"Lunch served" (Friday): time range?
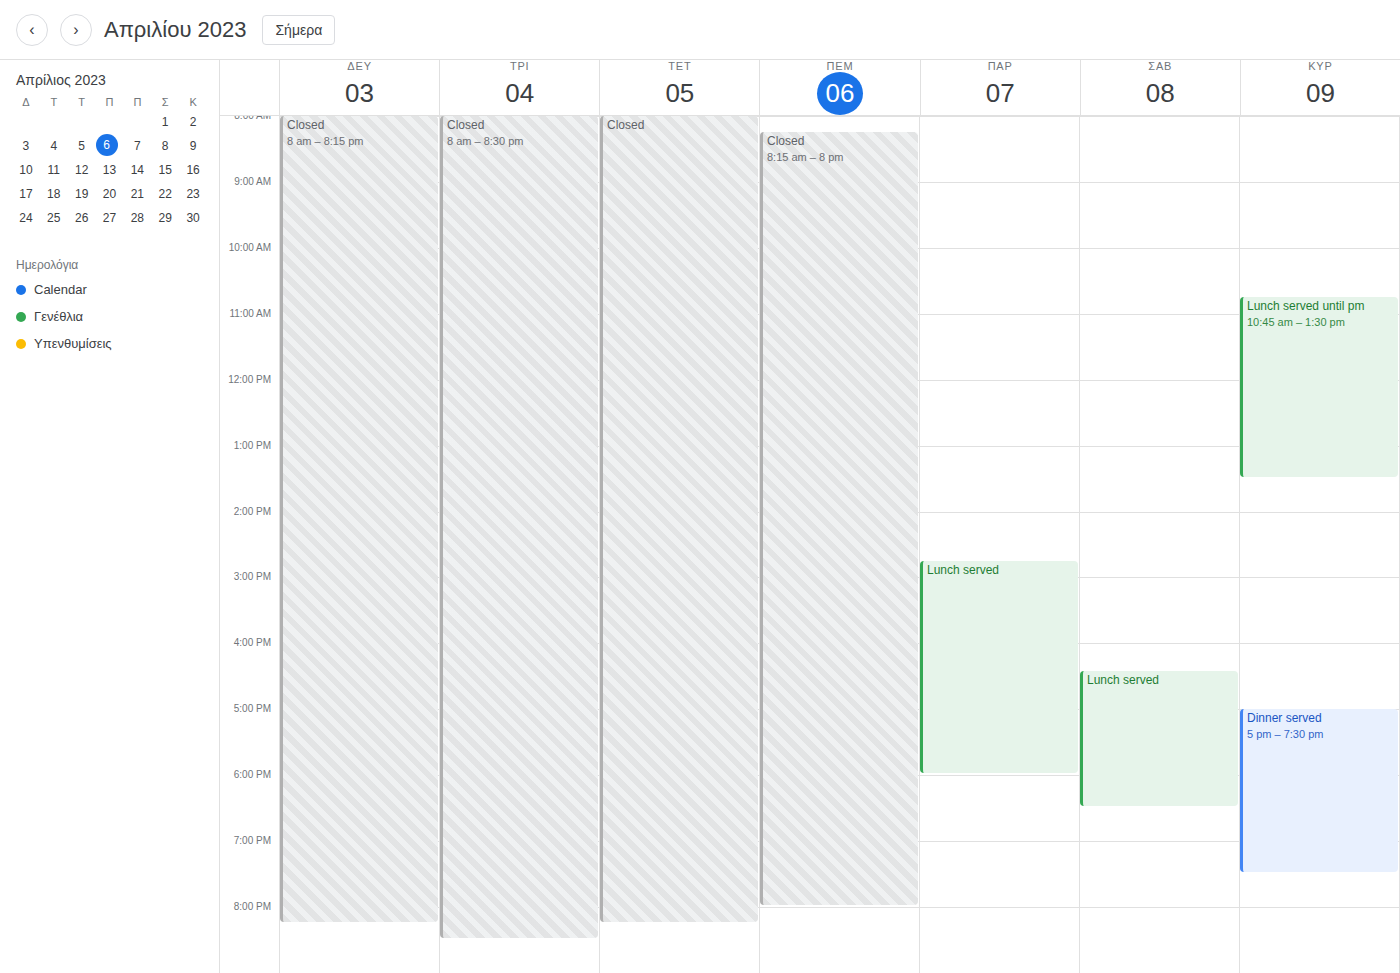
14:45 to 18:00